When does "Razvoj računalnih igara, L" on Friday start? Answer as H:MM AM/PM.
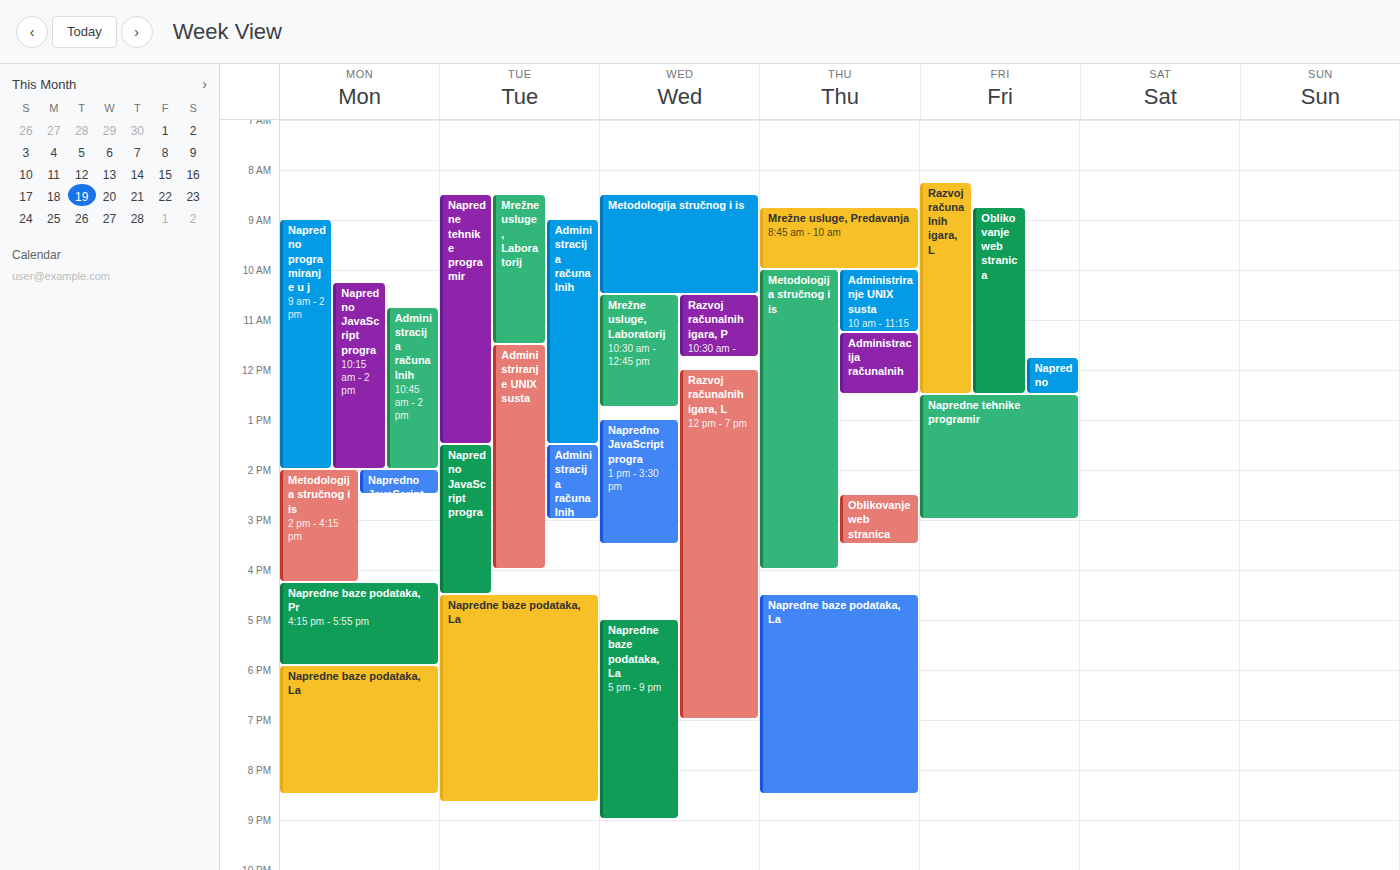
8:15 AM